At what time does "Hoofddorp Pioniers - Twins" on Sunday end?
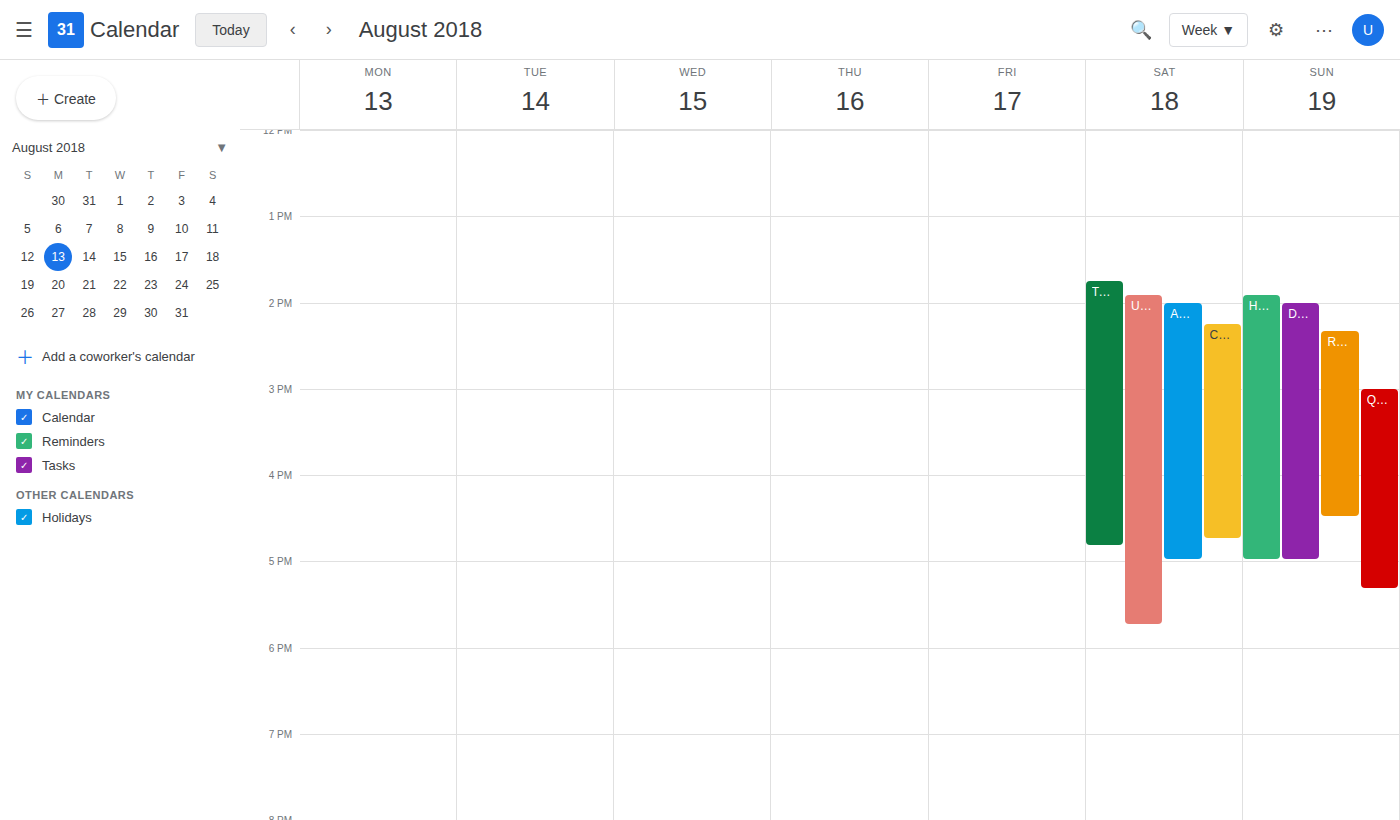
5:00 PM